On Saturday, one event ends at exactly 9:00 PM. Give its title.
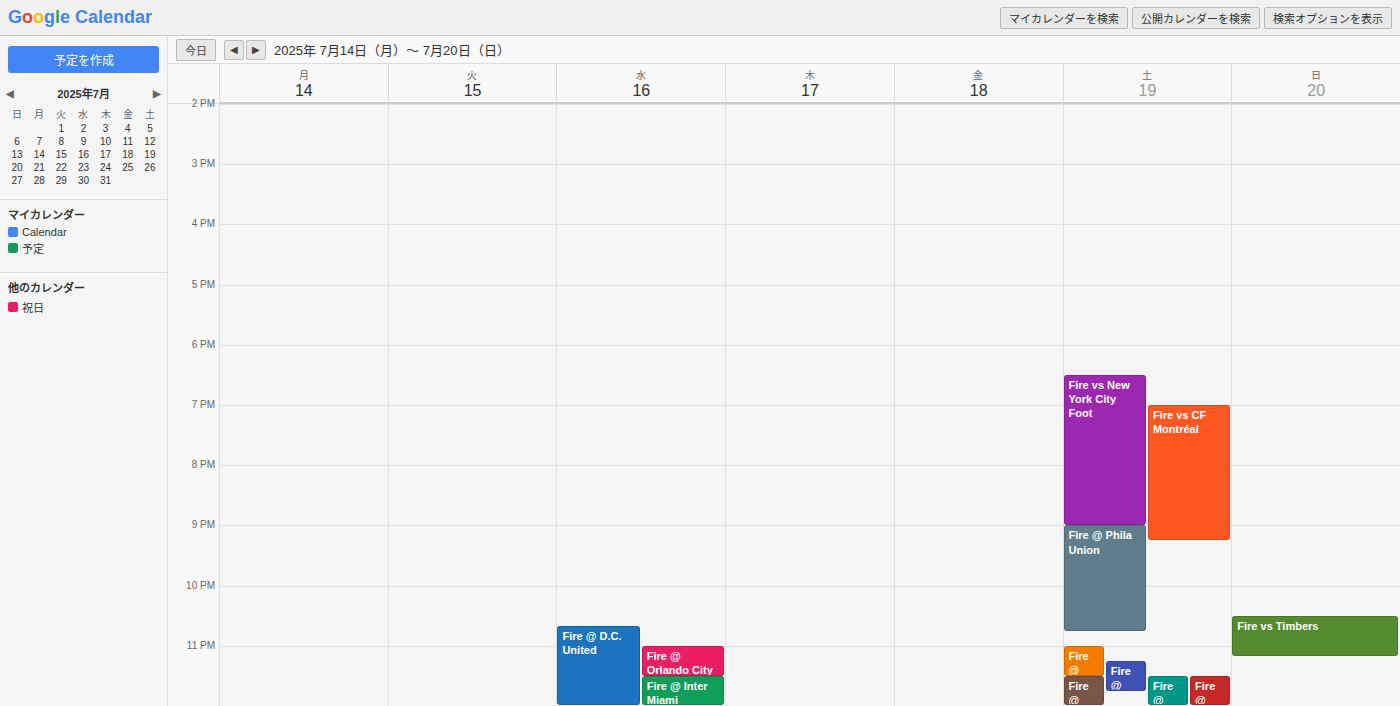
"Fire vs New York City Foot"